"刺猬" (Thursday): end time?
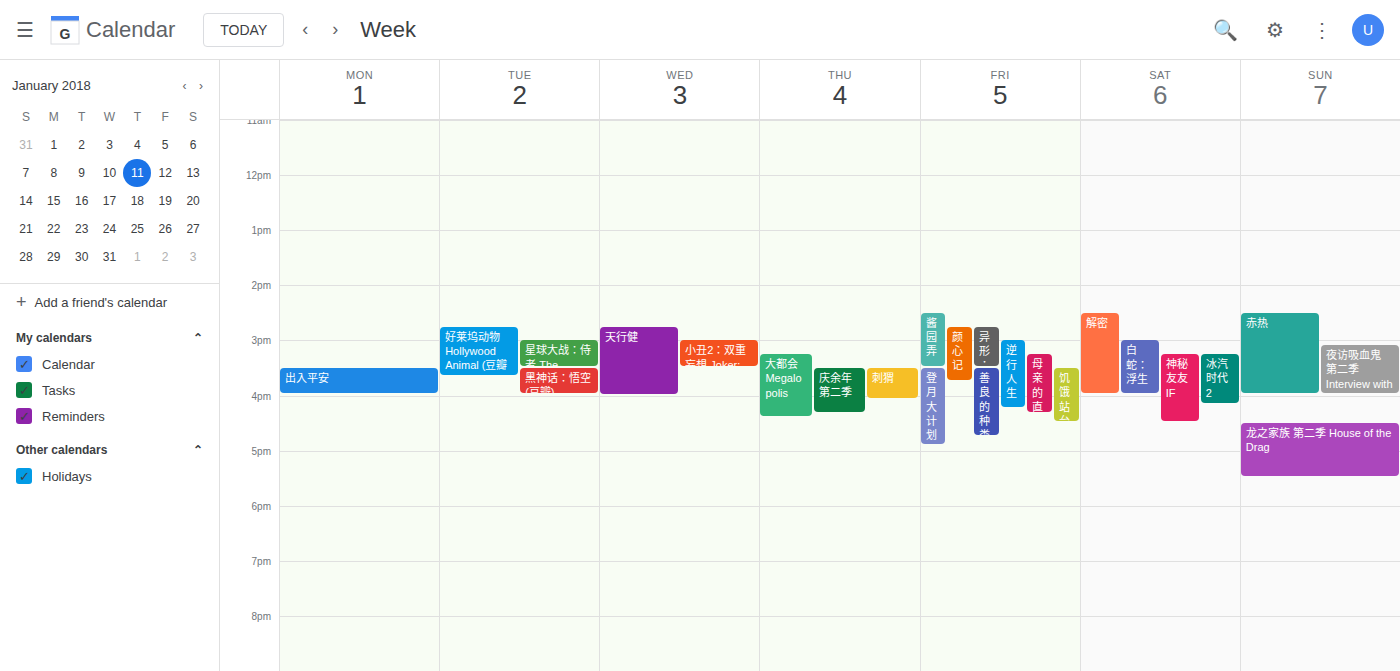
4:05 PM